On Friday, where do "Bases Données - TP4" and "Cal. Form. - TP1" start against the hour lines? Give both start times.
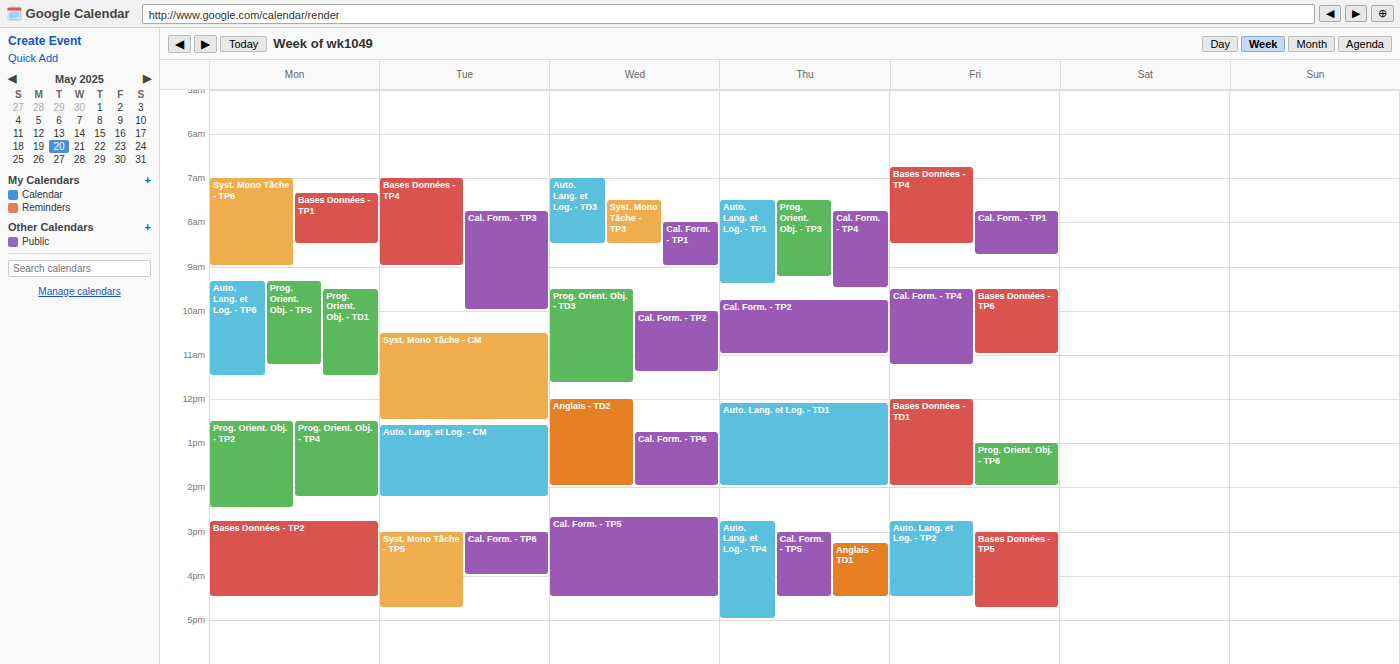
"Bases Données - TP4": 6:45 AM, neither: three quarters of the way from the 6 AM line to the 7 AM line. "Cal. Form. - TP1": 7:45 AM, neither: three quarters of the way from the 7 AM line to the 8 AM line.